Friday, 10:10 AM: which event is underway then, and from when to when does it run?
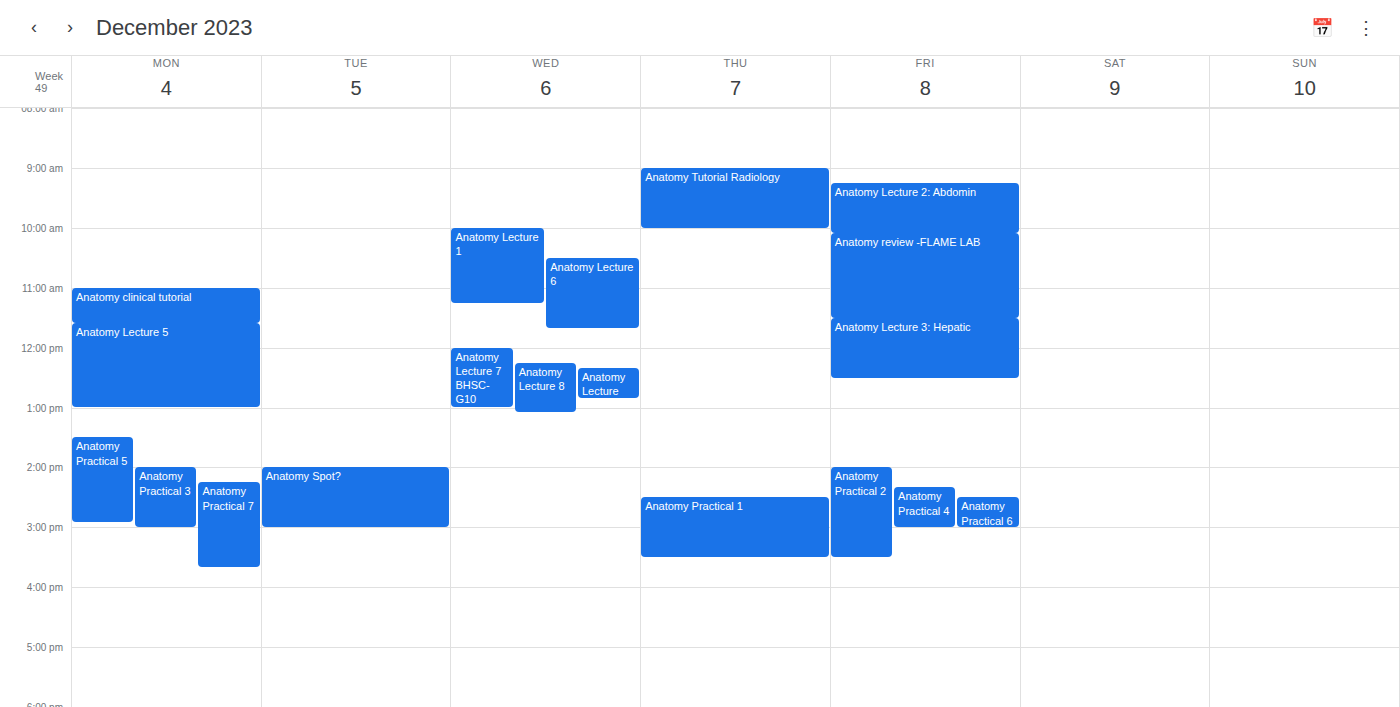
"Anatomy review -FLAME LAB", 10:05 AM to 11:30 AM